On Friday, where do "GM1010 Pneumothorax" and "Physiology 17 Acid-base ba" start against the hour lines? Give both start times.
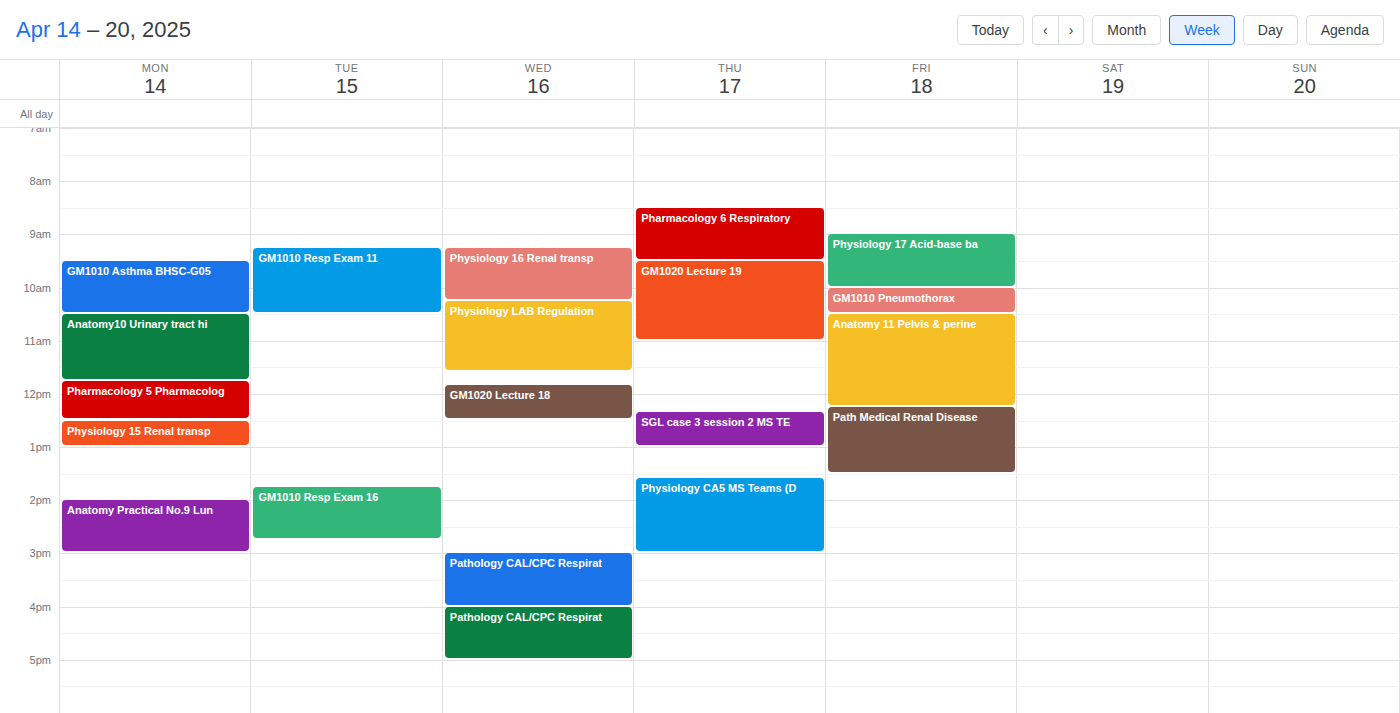
"GM1010 Pneumothorax": 10:00 AM, exactly on the 10 AM line. "Physiology 17 Acid-base ba": 9:00 AM, exactly on the 9 AM line.